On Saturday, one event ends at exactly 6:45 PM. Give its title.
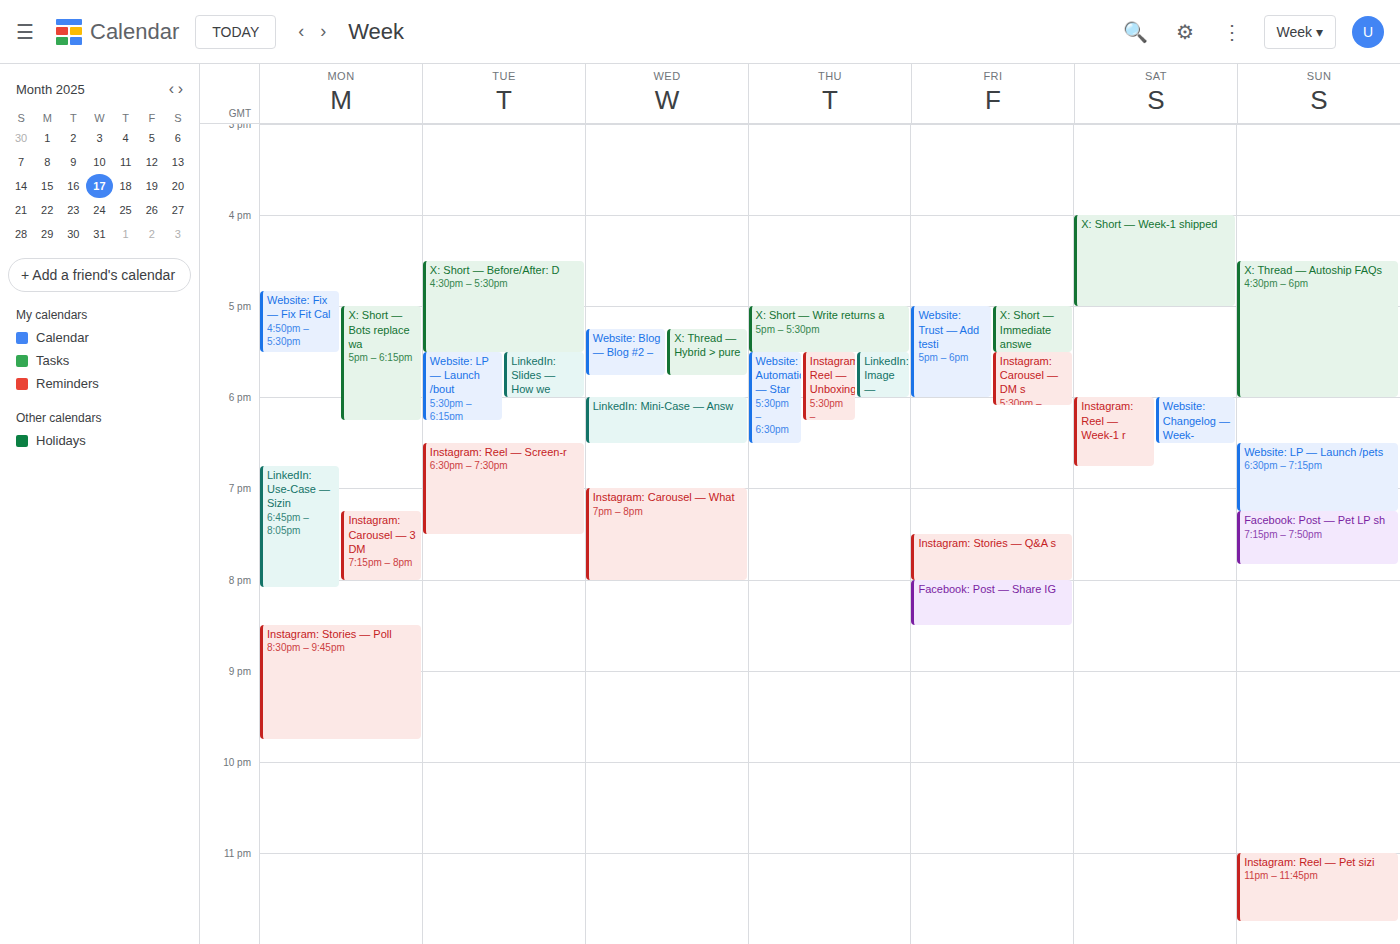
"Instagram: Reel — Week‑1 r"